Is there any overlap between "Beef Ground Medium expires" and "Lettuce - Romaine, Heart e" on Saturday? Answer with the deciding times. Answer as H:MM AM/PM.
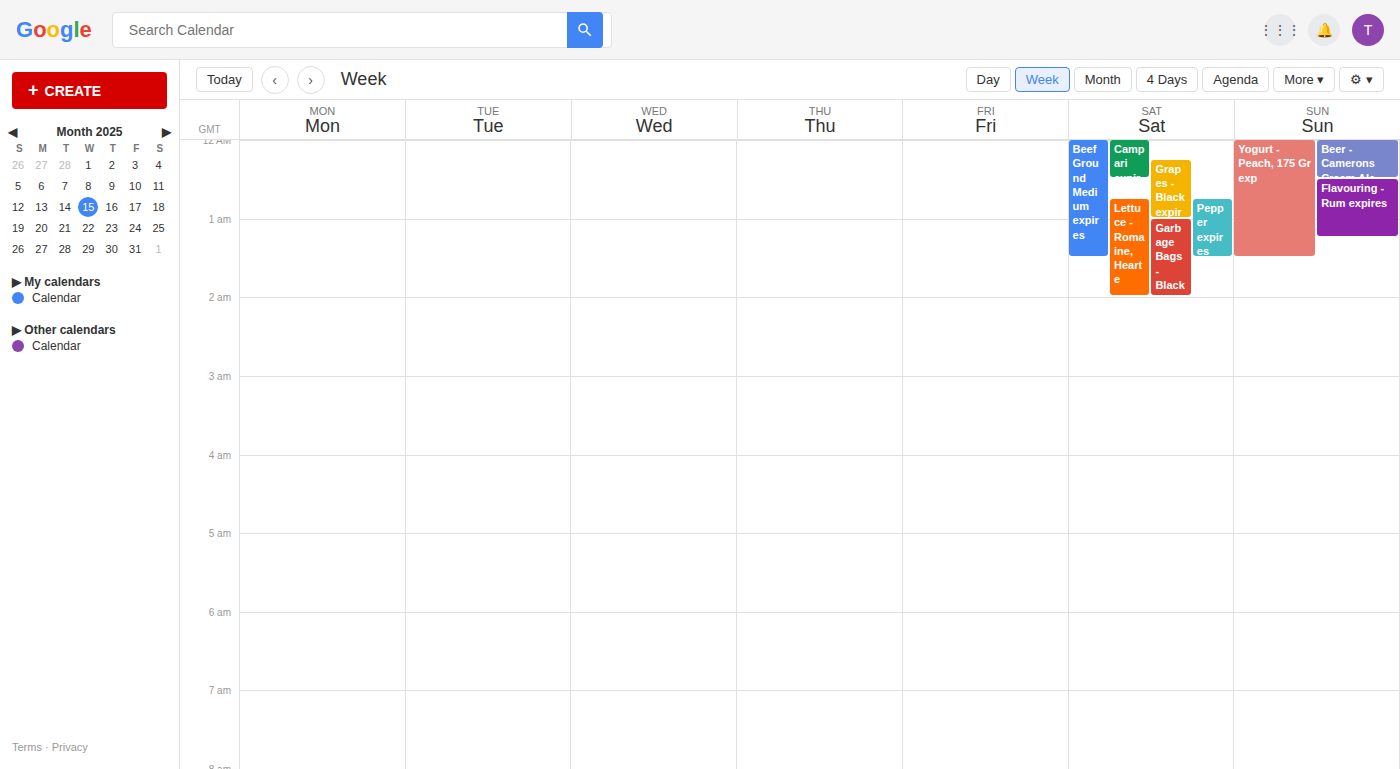
"Lettuce - Romaine, Heart e" starts at 12:45 AM, before "Beef Ground Medium expires" ends at 1:30 AM -- they overlap.